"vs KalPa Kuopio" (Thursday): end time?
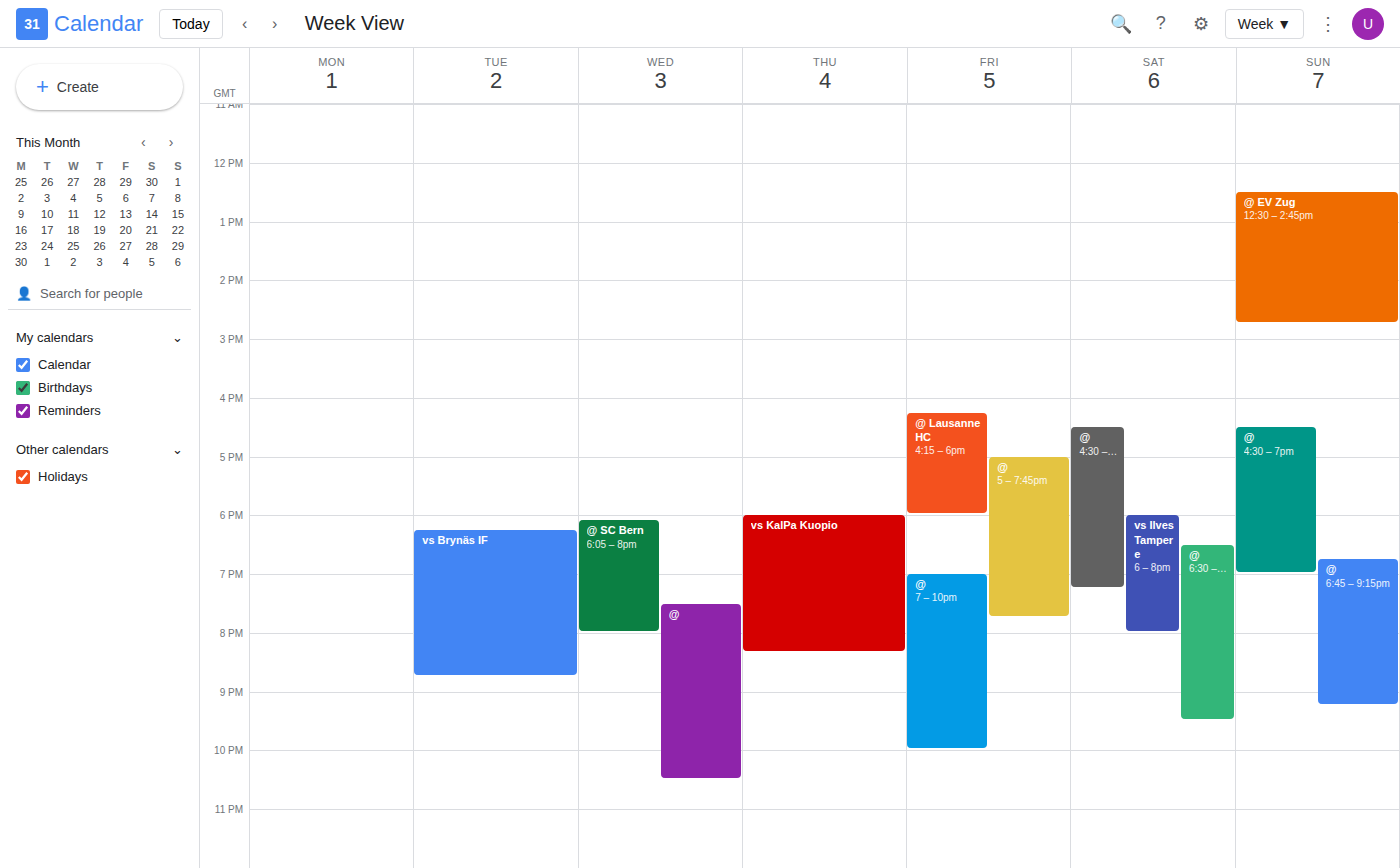
20:20